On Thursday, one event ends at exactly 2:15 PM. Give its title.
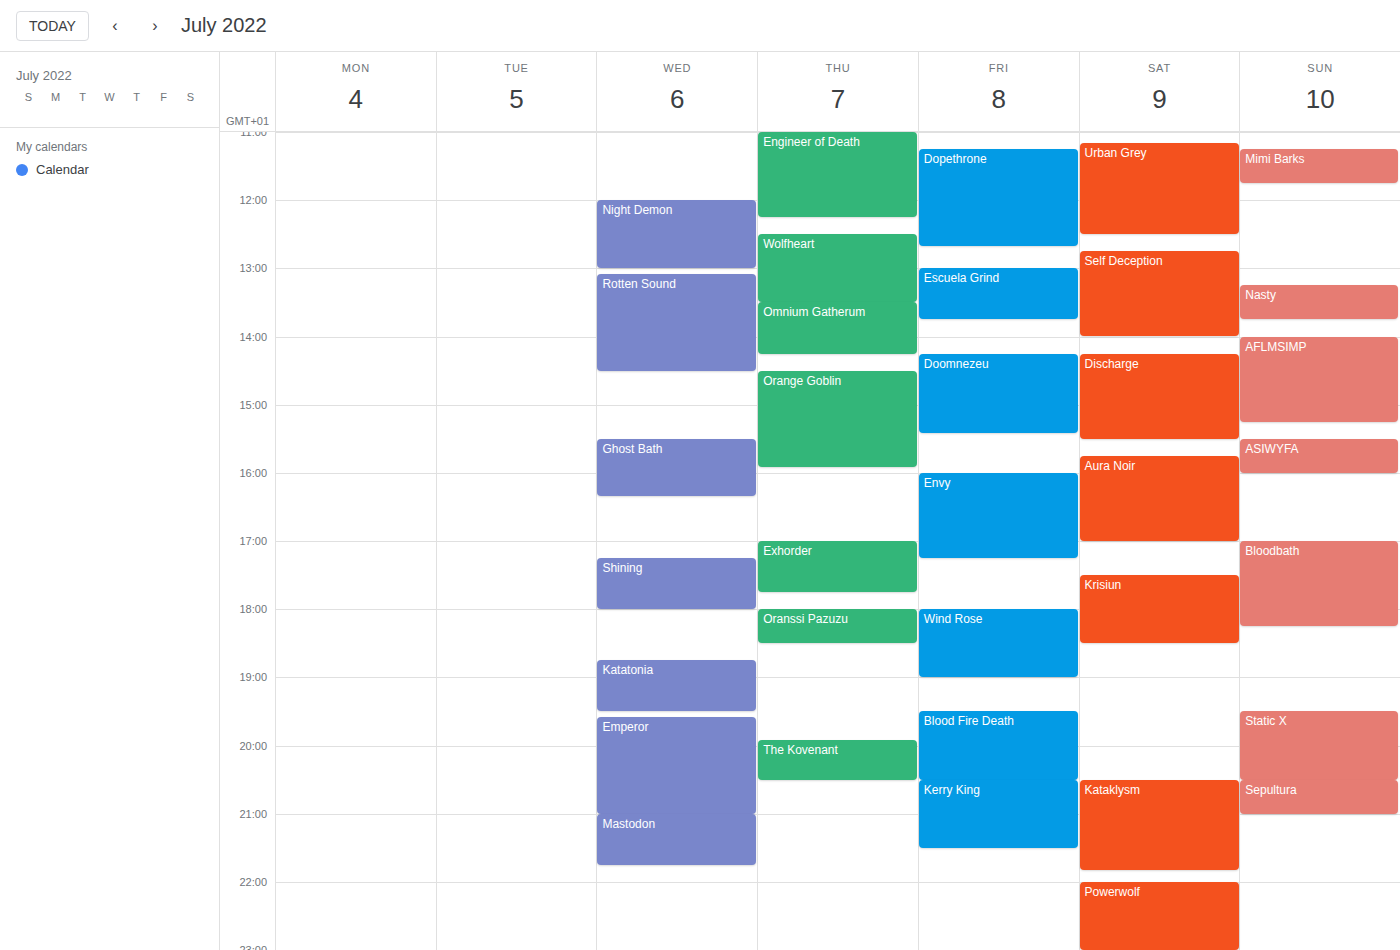
"Omnium Gatherum"